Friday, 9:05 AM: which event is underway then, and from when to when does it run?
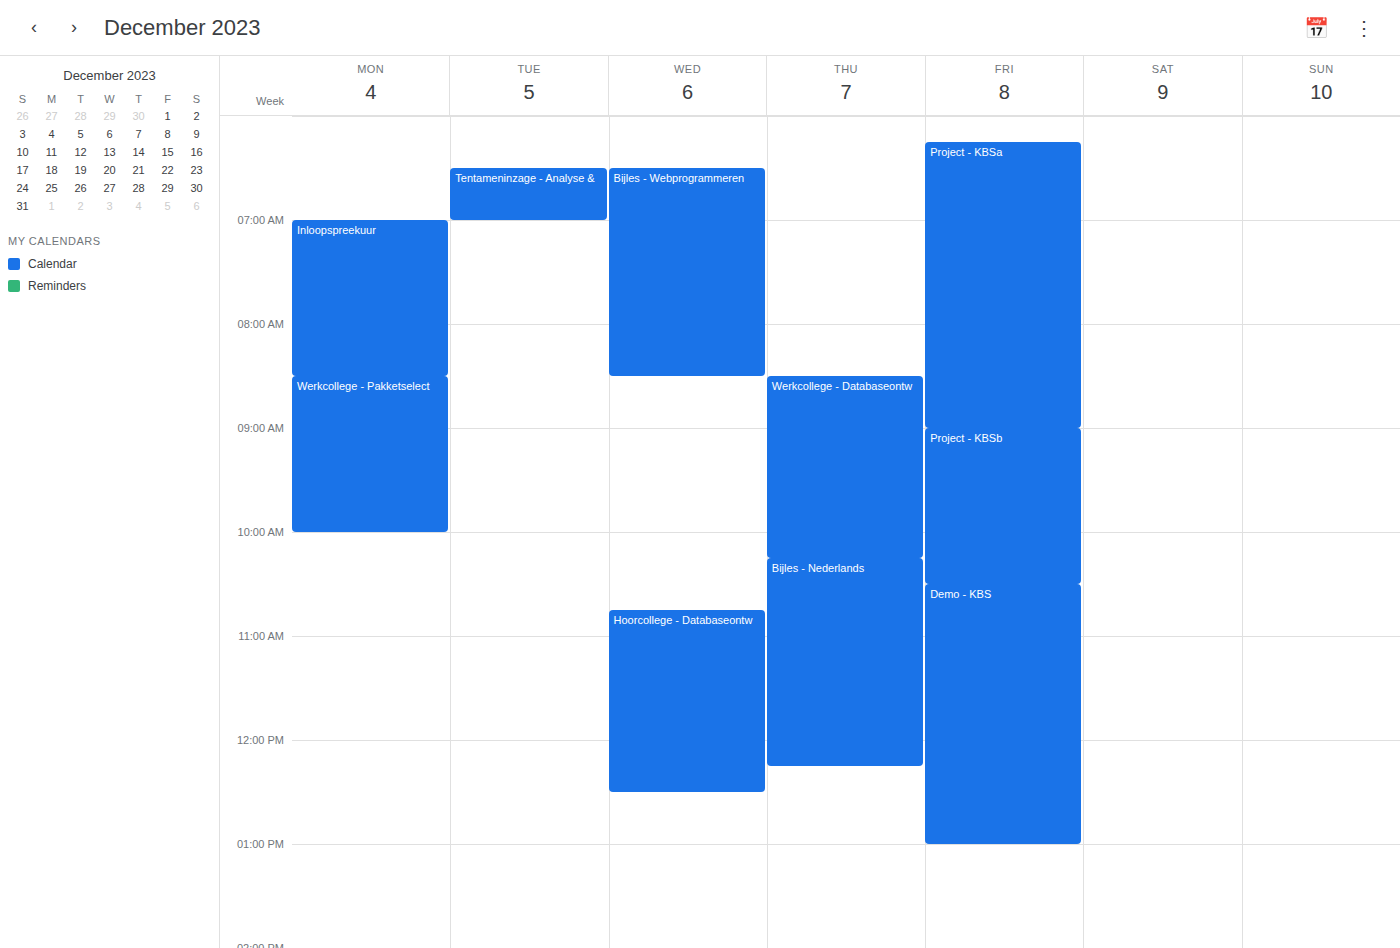
"Project - KBSb", 9:00 AM to 10:30 AM